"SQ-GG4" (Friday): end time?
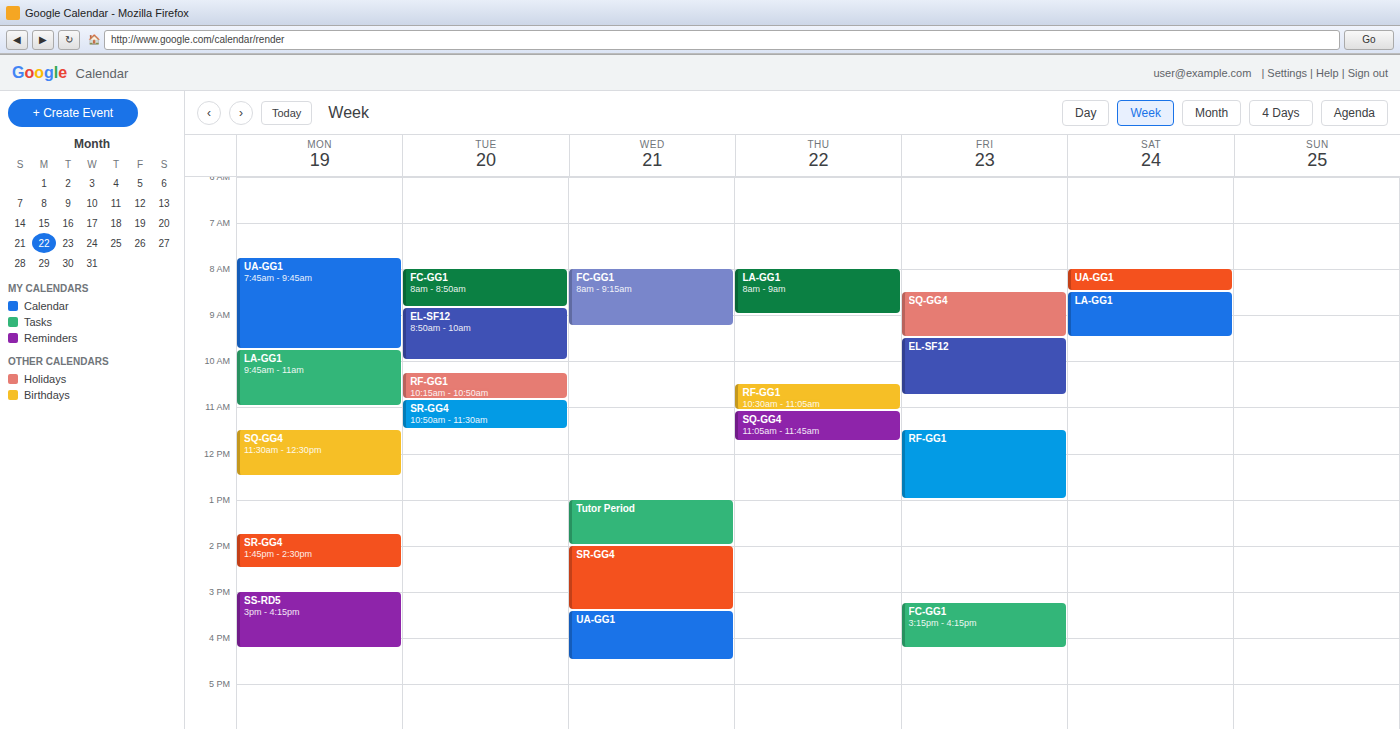
9:30 AM